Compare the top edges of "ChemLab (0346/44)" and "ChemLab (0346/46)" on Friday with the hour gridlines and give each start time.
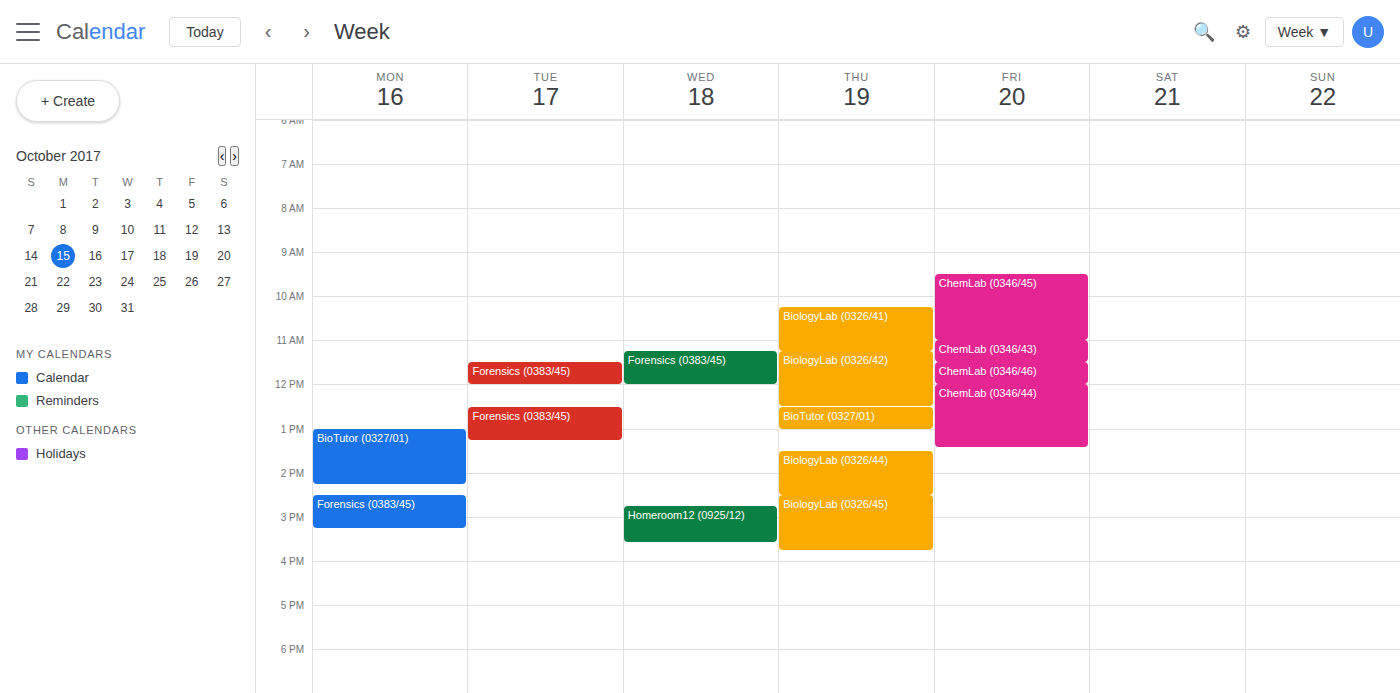
"ChemLab (0346/44)": 12:00 PM, exactly on the 12 PM line. "ChemLab (0346/46)": 11:30 AM, halfway between the 11 AM and 12 PM lines.